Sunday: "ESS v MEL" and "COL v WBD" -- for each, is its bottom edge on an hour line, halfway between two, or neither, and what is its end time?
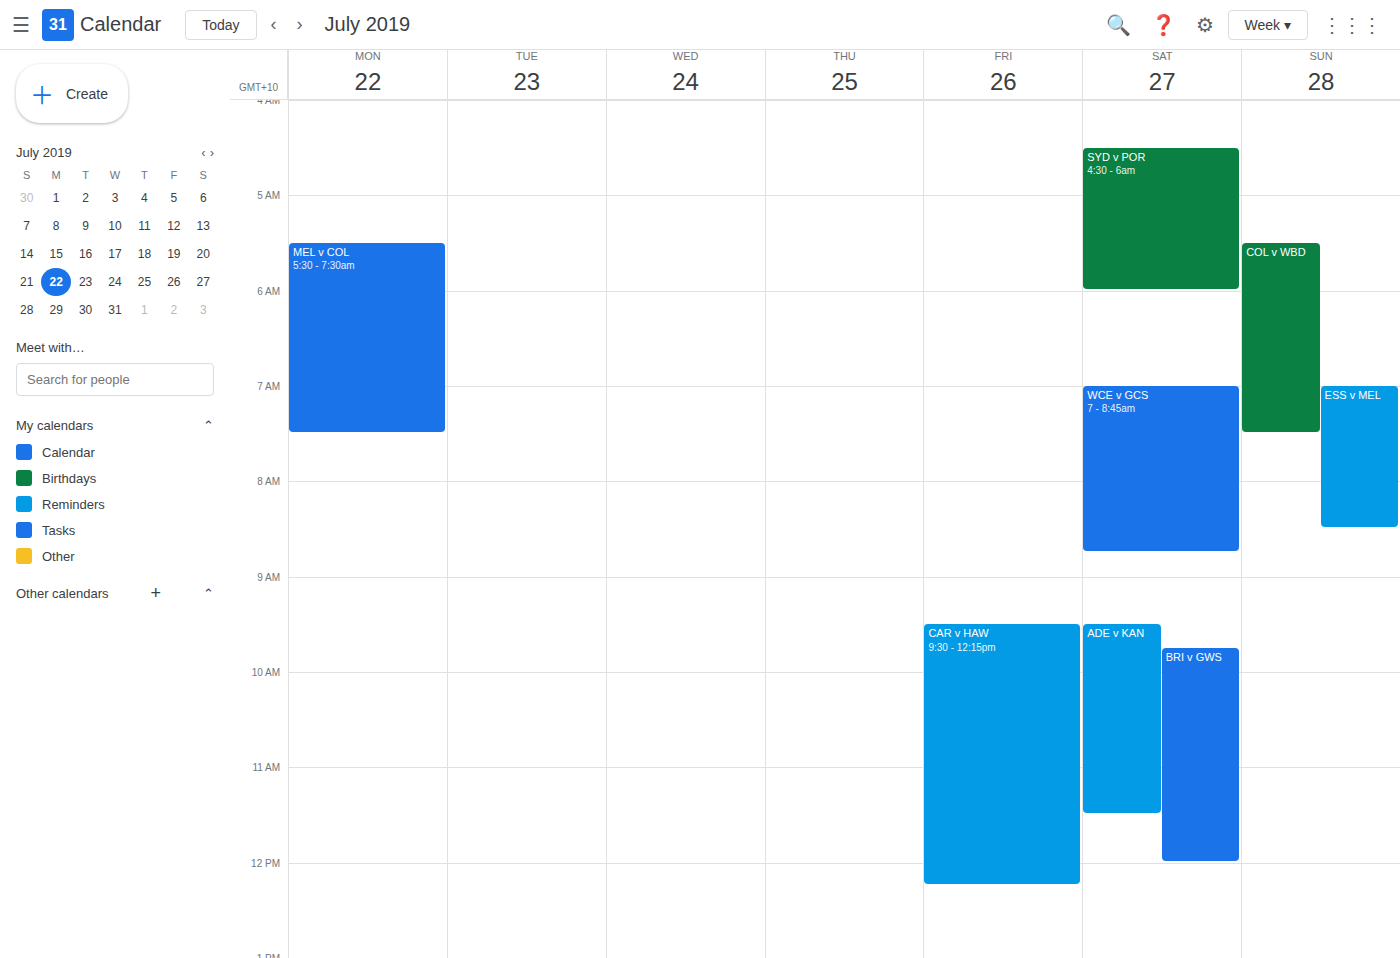
"ESS v MEL": 8:30 AM, halfway between the 8 AM and 9 AM lines. "COL v WBD": 7:30 AM, halfway between the 7 AM and 8 AM lines.